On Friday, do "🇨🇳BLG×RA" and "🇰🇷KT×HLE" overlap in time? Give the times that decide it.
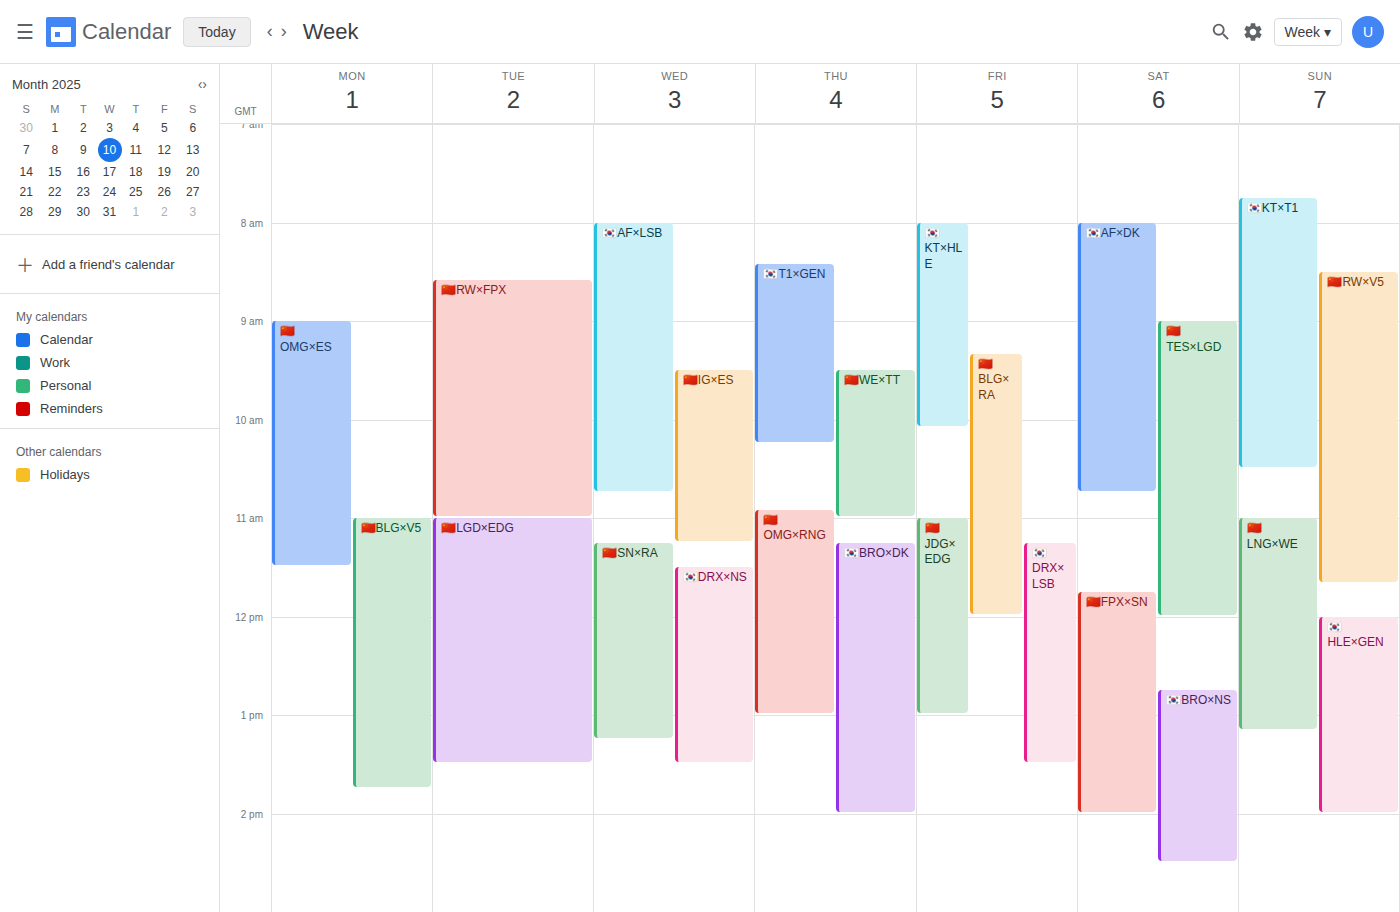
"🇨🇳BLG×RA" starts at 9:20 AM, before "🇰🇷KT×HLE" ends at 10:05 AM -- they overlap.